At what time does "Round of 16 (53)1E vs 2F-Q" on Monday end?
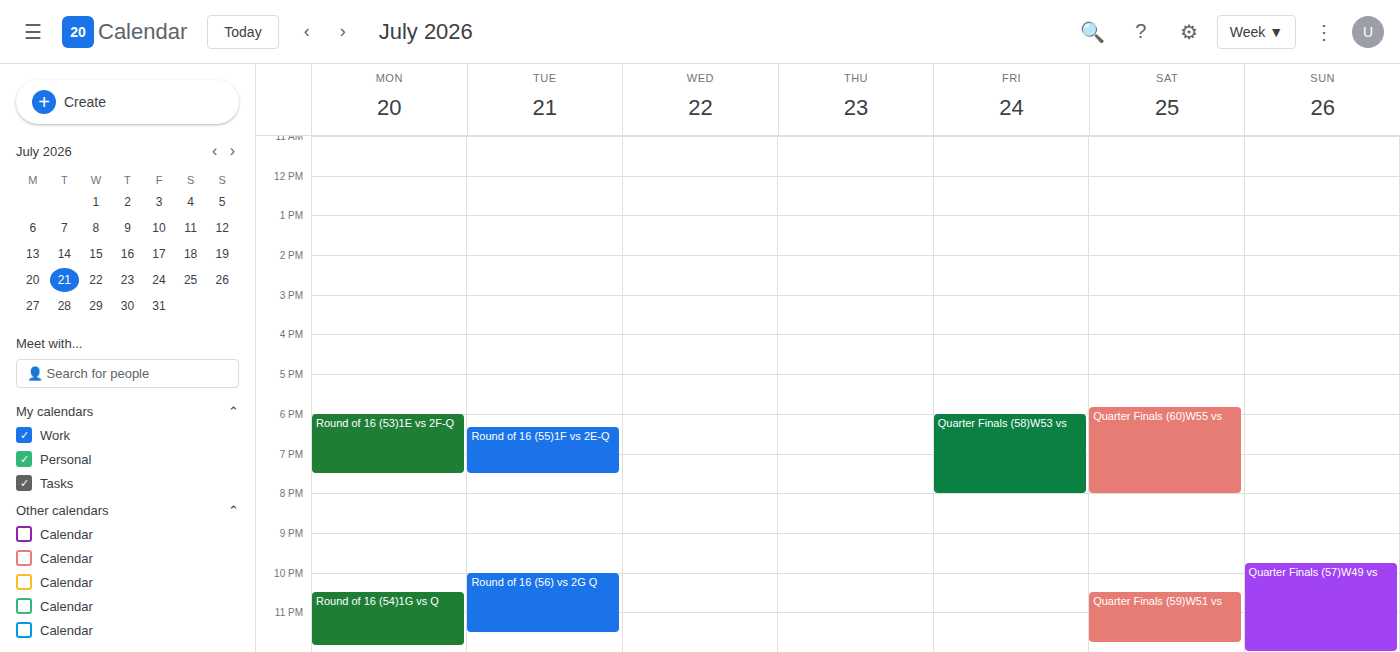
7:30 PM